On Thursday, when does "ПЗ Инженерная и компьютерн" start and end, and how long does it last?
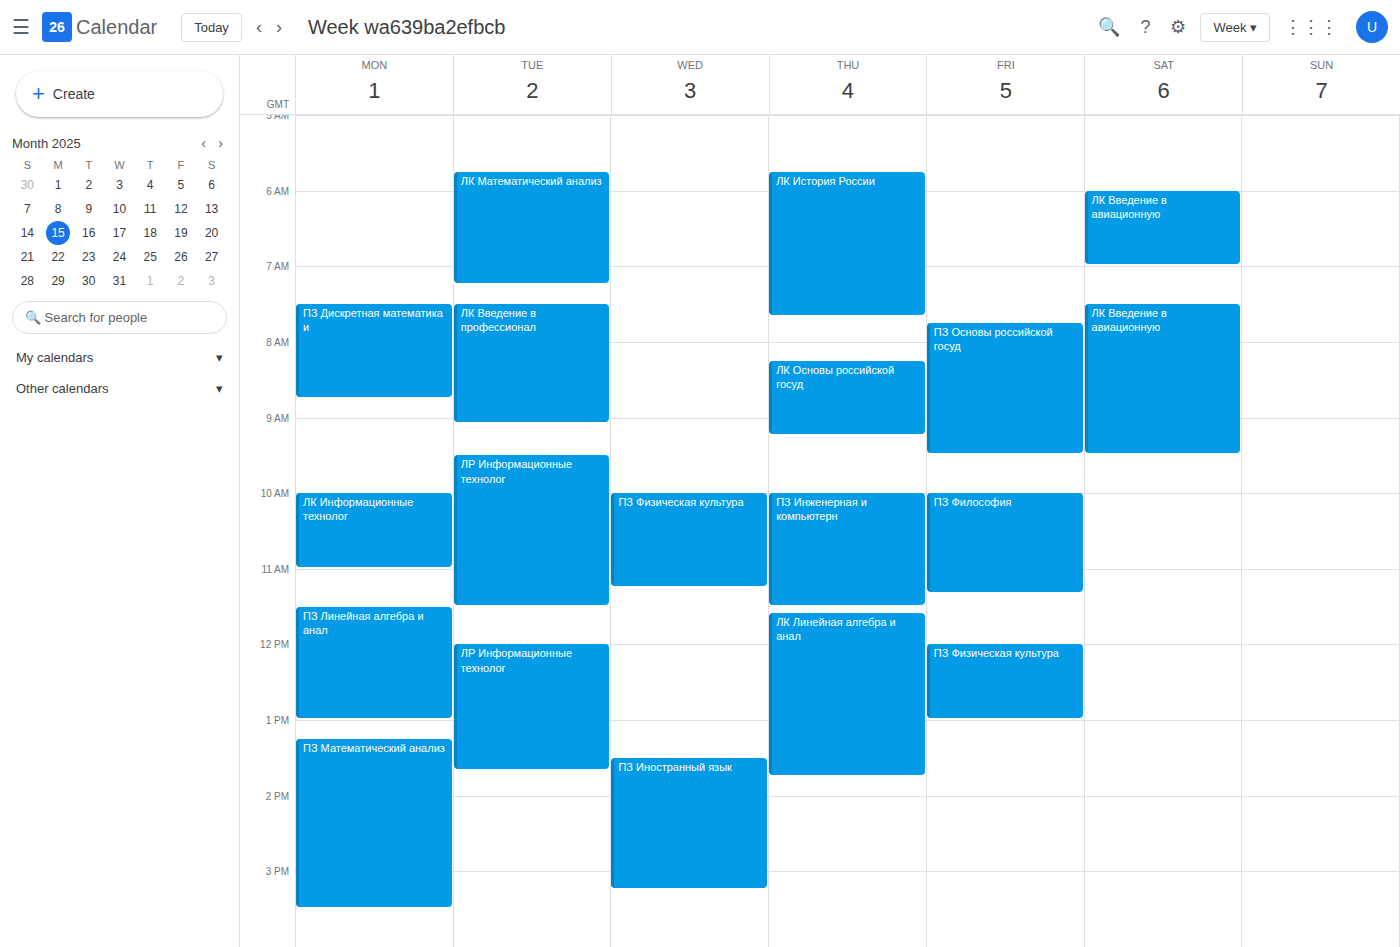
10:00 to 11:30, 1 hour 30 minutes